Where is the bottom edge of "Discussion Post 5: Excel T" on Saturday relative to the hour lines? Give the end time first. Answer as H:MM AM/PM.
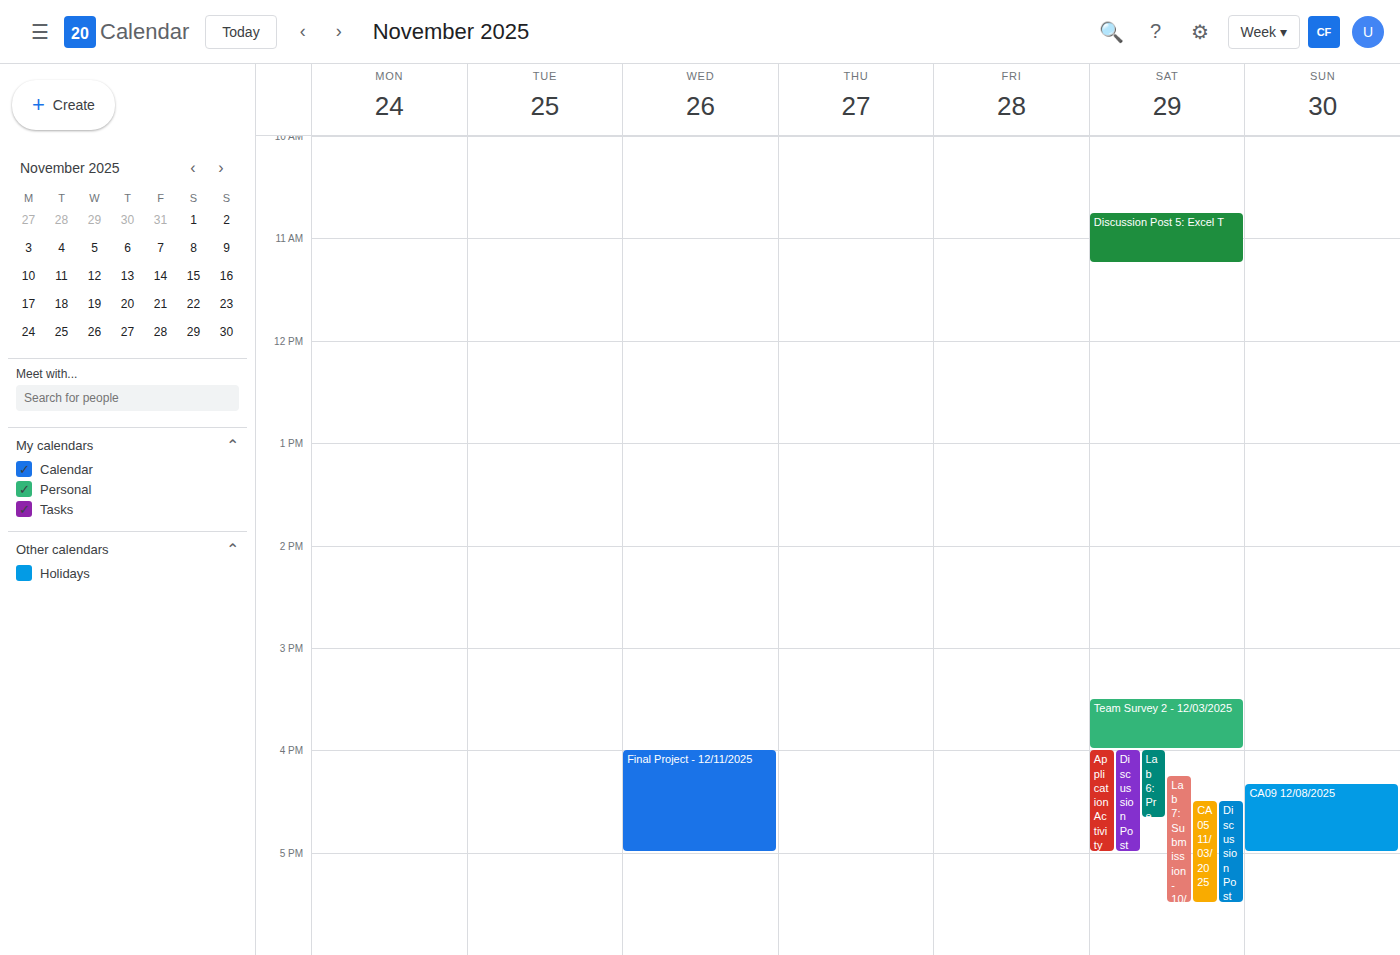
11:15 AM -- neither: a quarter of the way from the 11 AM line to the 12 PM line.